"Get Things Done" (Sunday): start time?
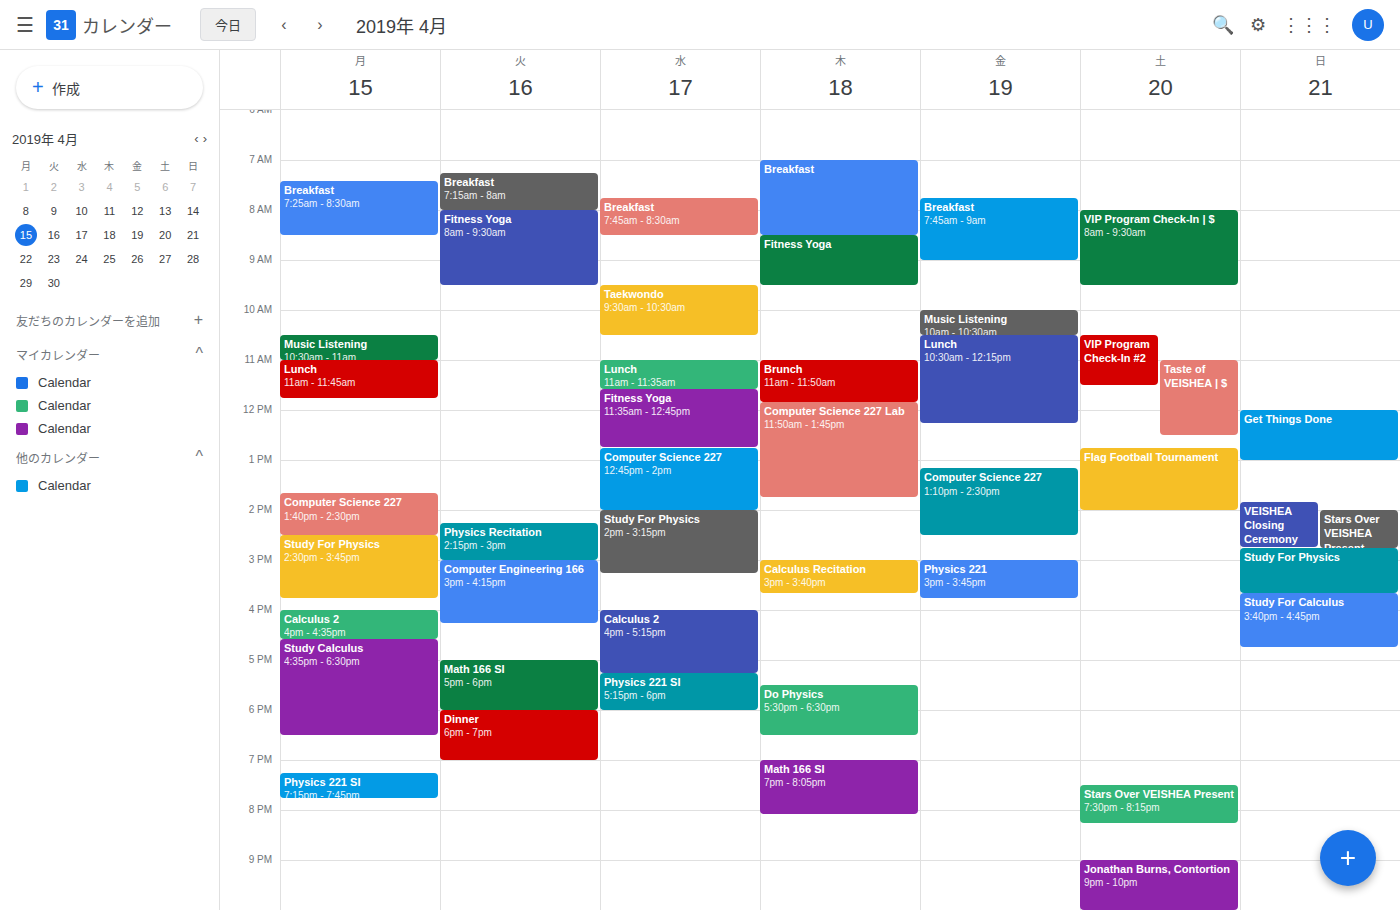
12:00